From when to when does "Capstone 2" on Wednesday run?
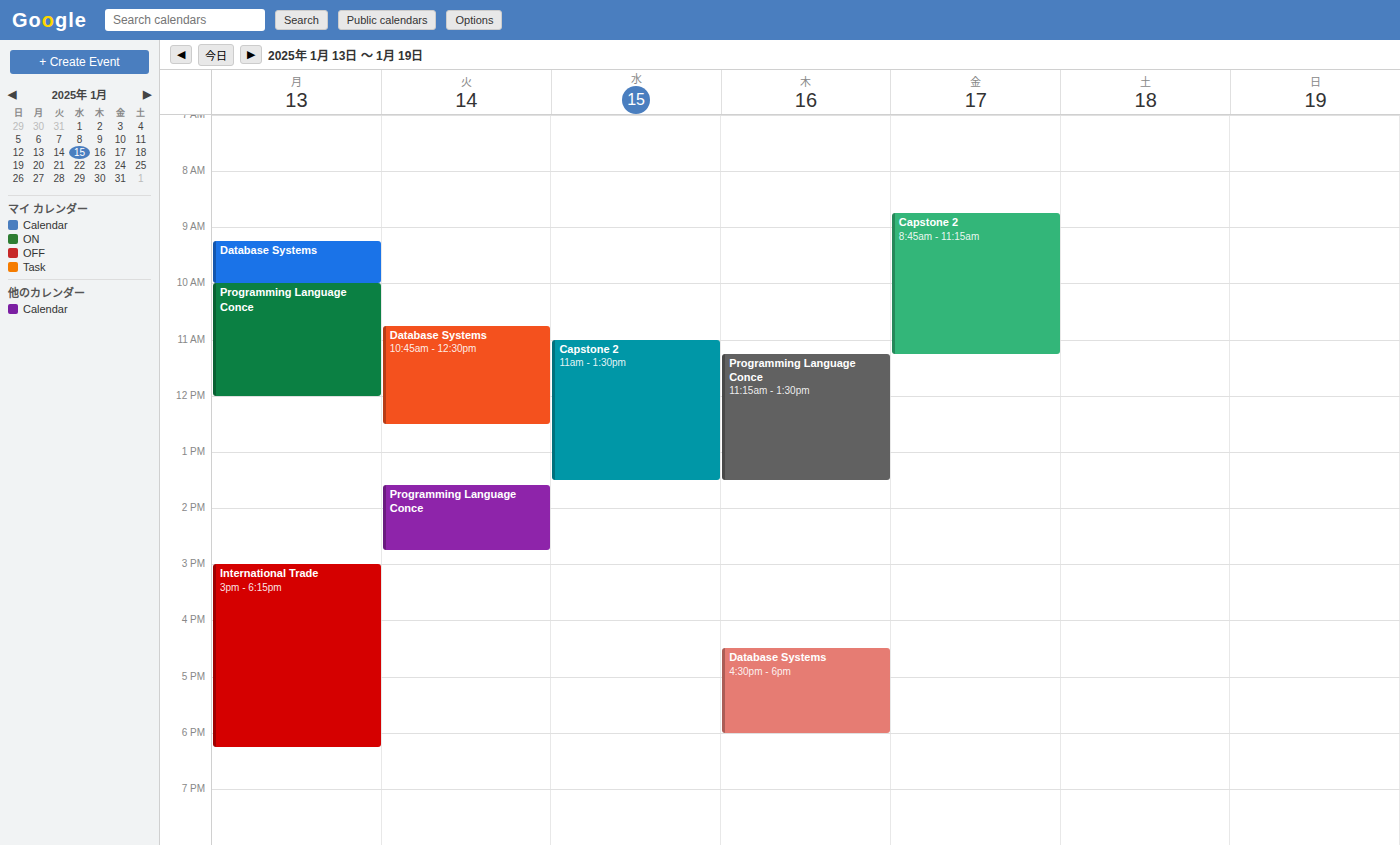
11:00 AM to 1:30 PM